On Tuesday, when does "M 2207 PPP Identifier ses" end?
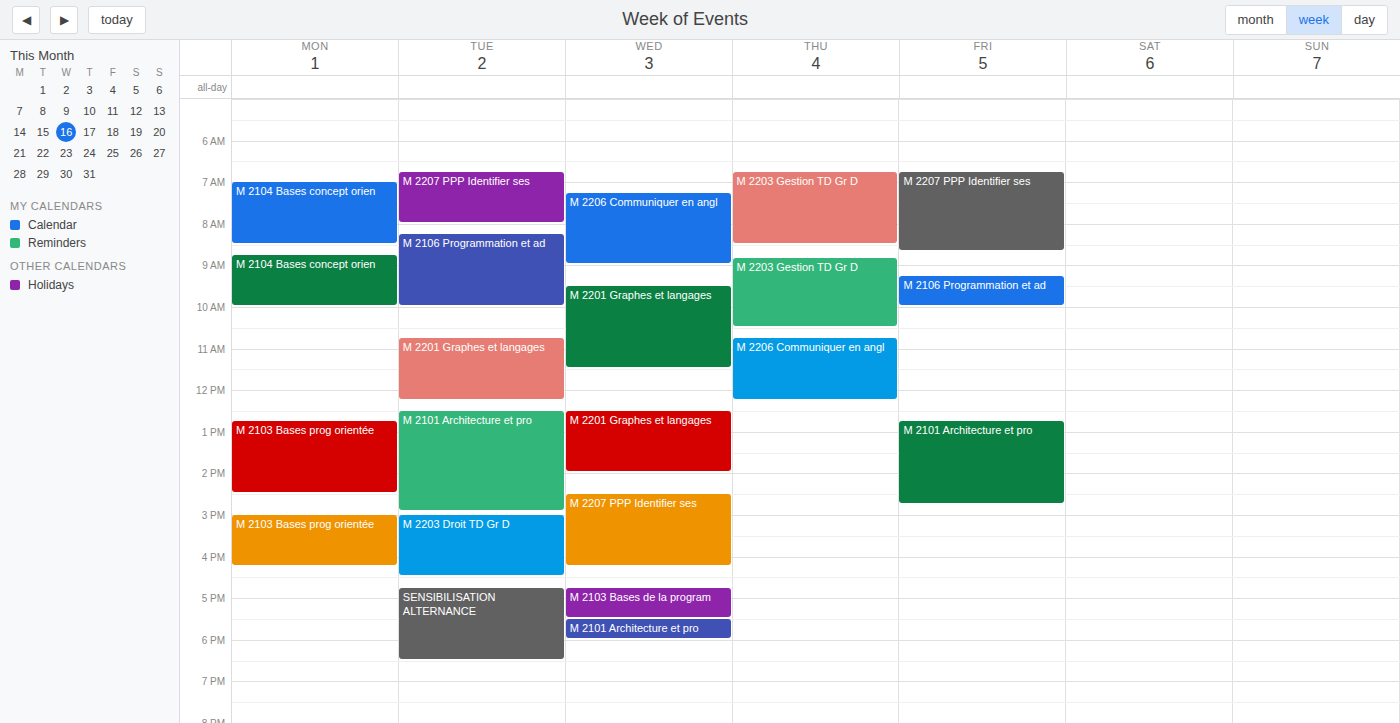
8:00 AM